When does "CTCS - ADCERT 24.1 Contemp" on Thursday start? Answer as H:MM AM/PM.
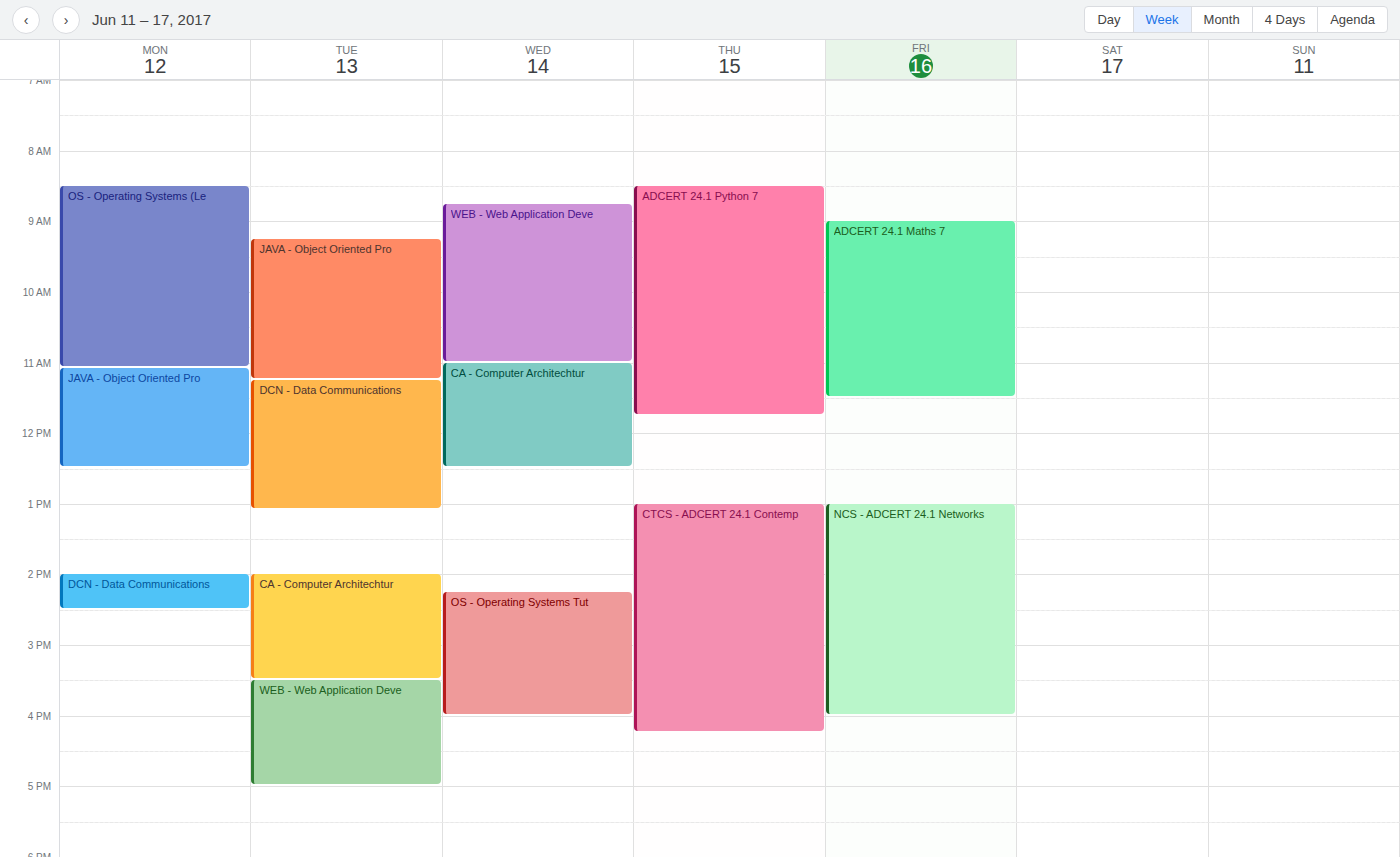
1:00 PM